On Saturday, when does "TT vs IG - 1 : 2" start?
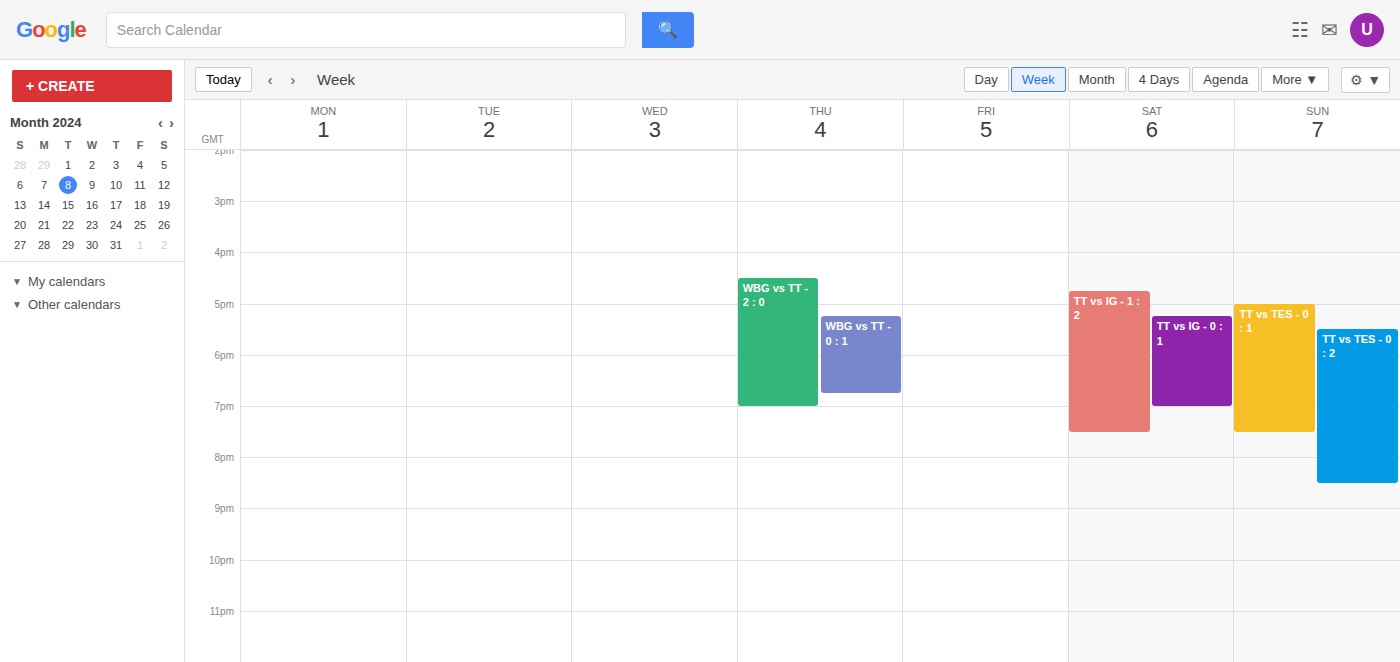
4:45 PM